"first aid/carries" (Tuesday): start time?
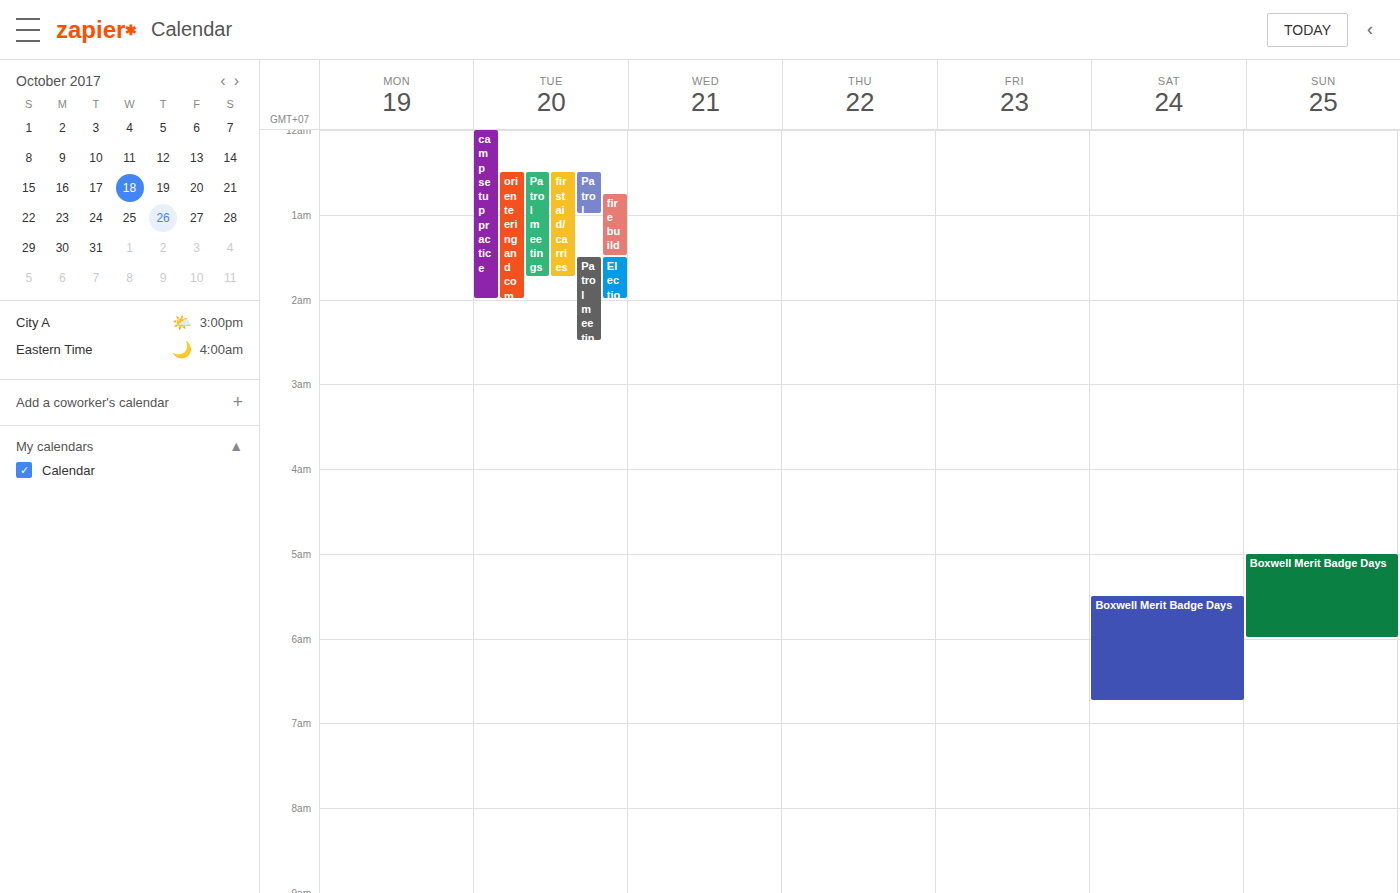
12:30 AM